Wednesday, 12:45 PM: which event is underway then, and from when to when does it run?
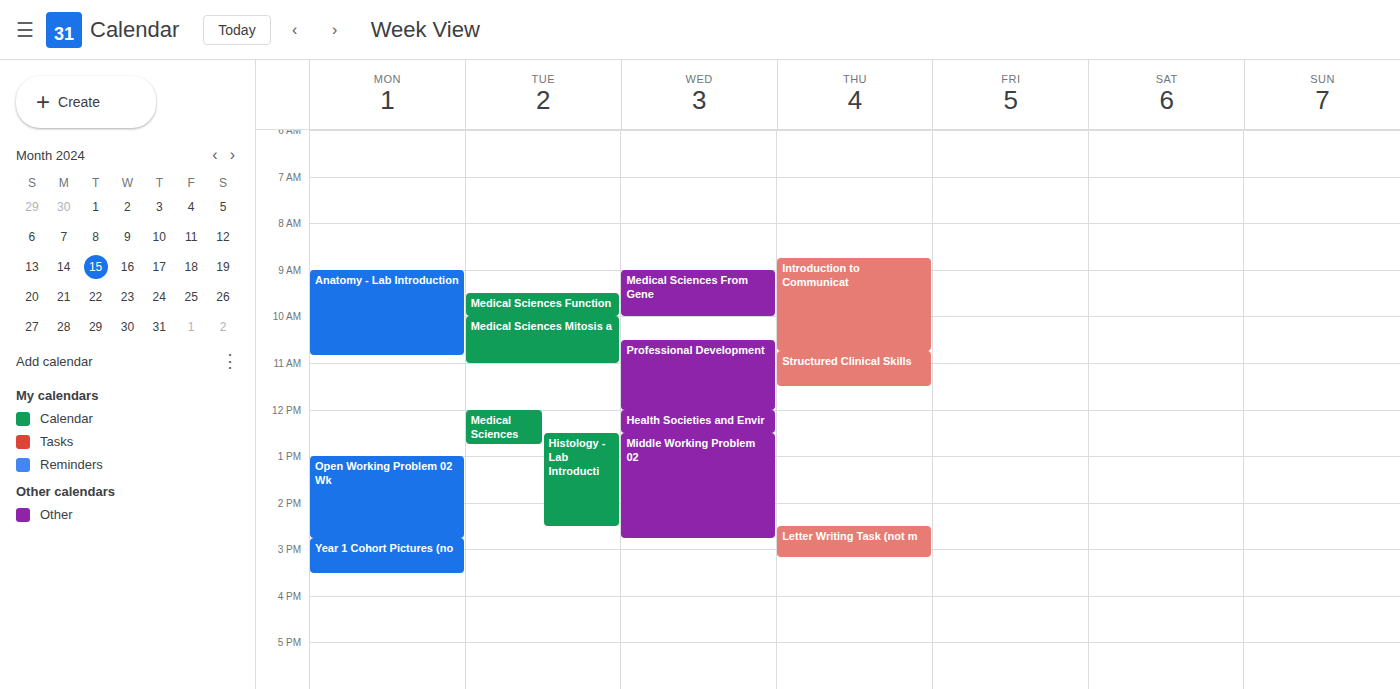
"Middle Working Problem 02", 12:30 PM to 2:45 PM